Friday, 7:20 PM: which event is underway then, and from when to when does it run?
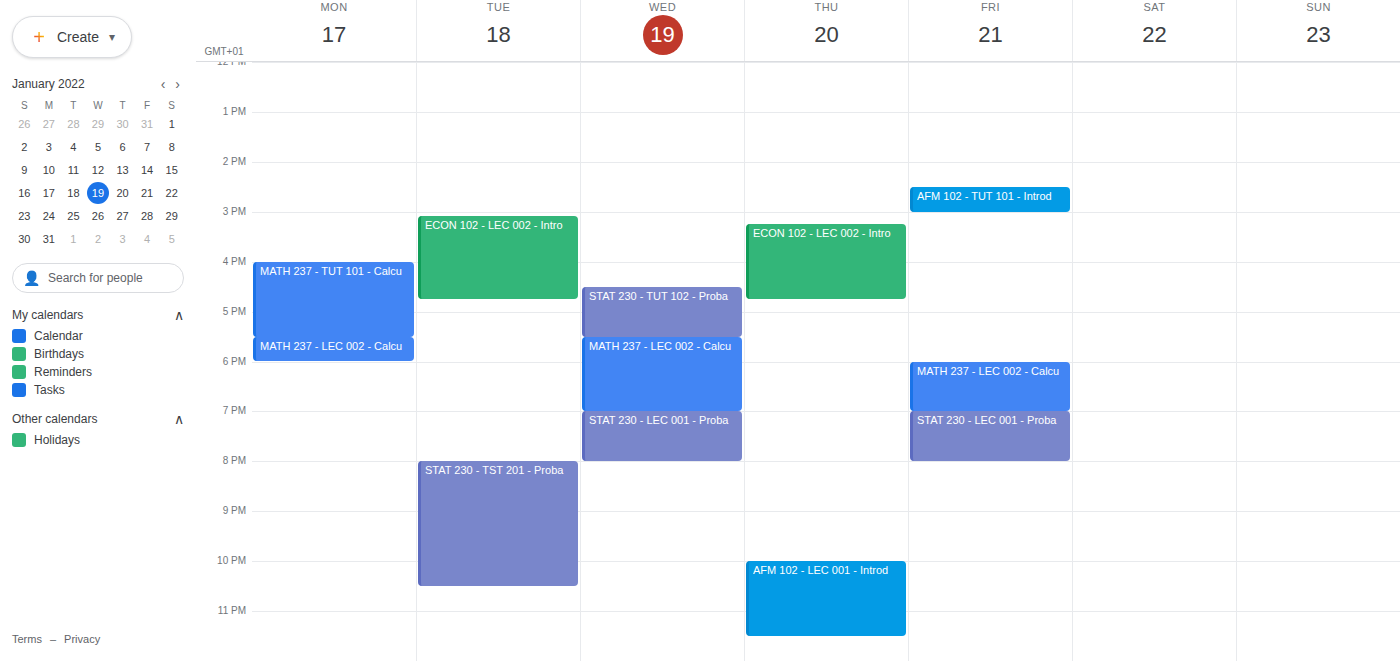
"STAT 230 - LEC 001 - Proba", 7:00 PM to 8:00 PM